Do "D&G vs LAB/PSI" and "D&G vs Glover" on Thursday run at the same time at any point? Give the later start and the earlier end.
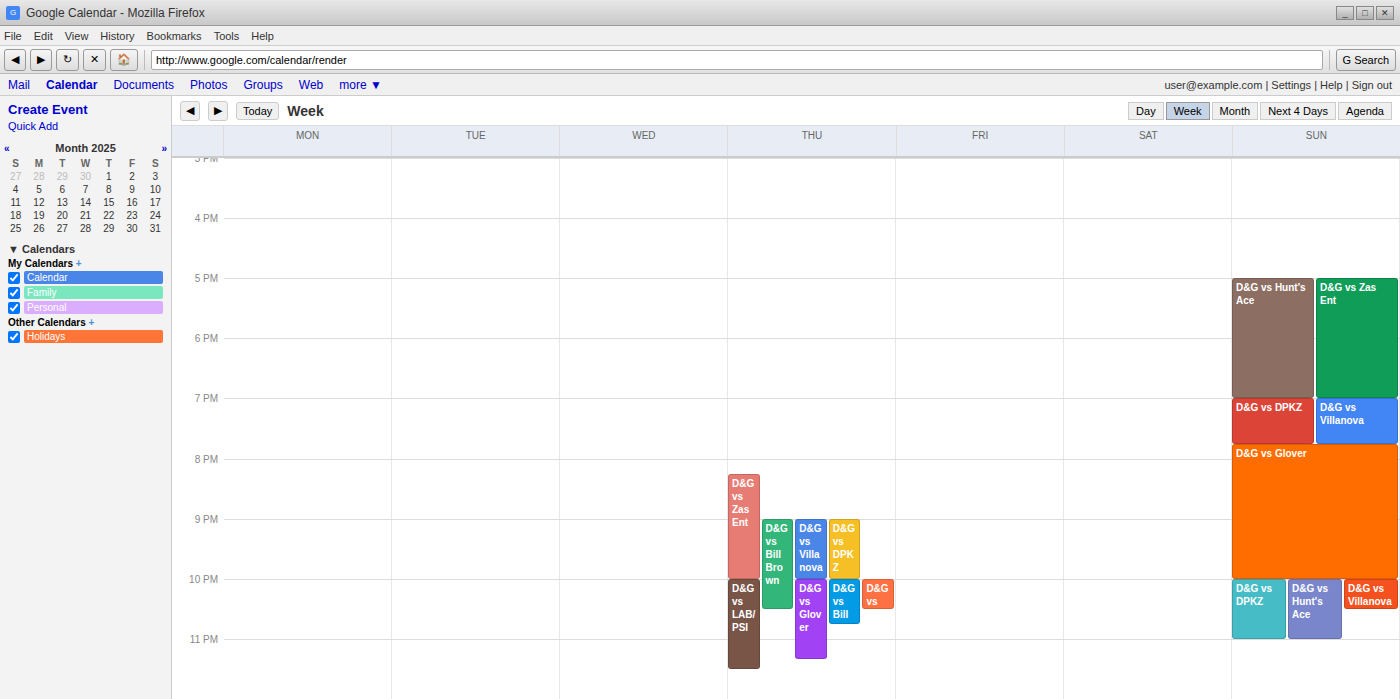
"D&G vs Glover" runs 10:00 PM to 11:20 PM, inside "D&G vs LAB/PSI" -- they overlap.